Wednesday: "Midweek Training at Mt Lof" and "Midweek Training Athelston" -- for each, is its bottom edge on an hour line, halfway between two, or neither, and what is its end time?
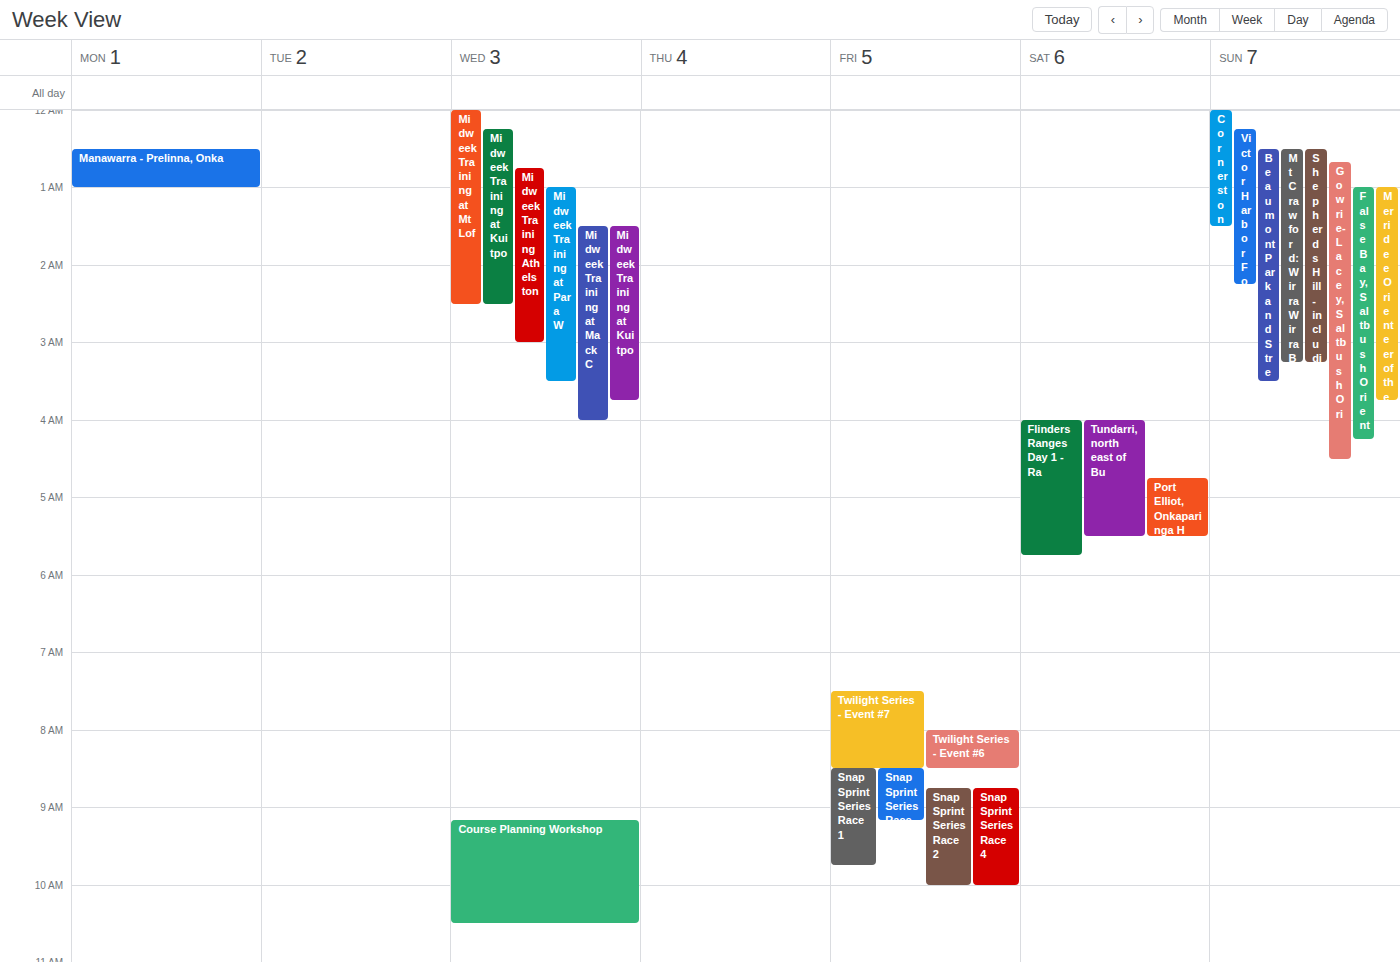
"Midweek Training at Mt Lof": 2:30 AM, halfway between the 2 AM and 3 AM lines. "Midweek Training Athelston": 3:00 AM, exactly on the 3 AM line.